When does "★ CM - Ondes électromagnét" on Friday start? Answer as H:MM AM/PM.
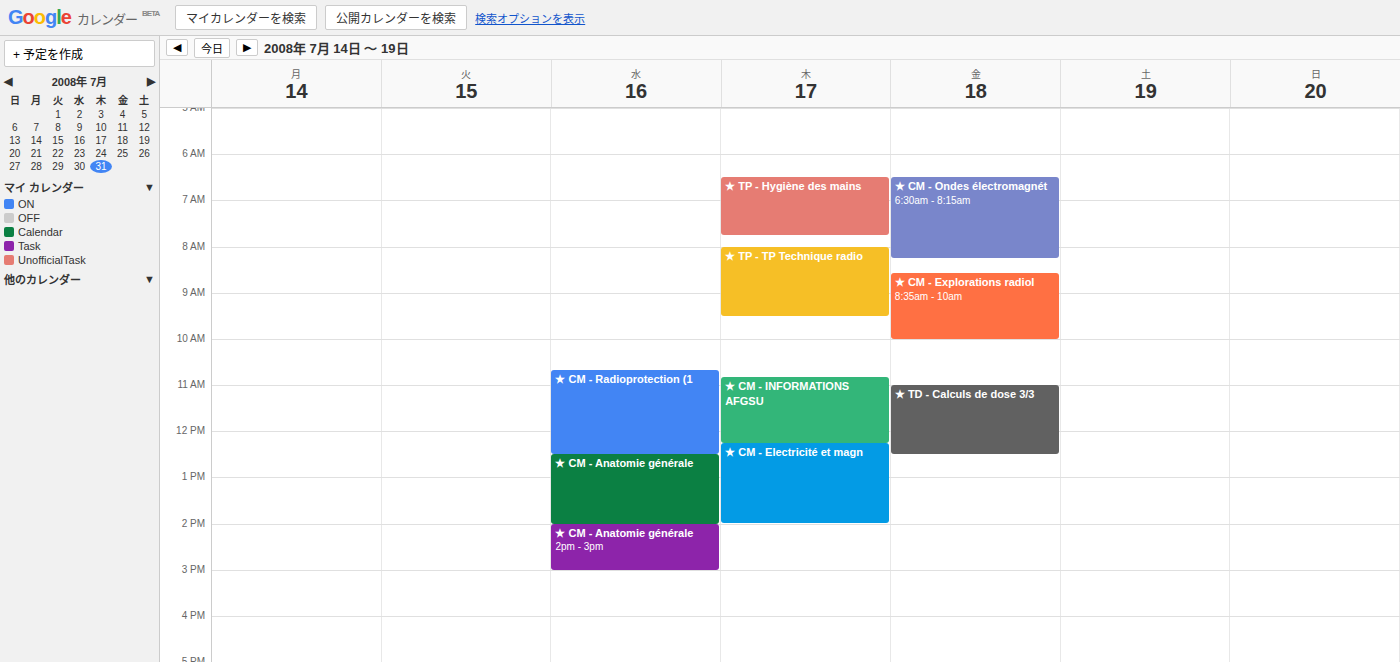
6:30 AM